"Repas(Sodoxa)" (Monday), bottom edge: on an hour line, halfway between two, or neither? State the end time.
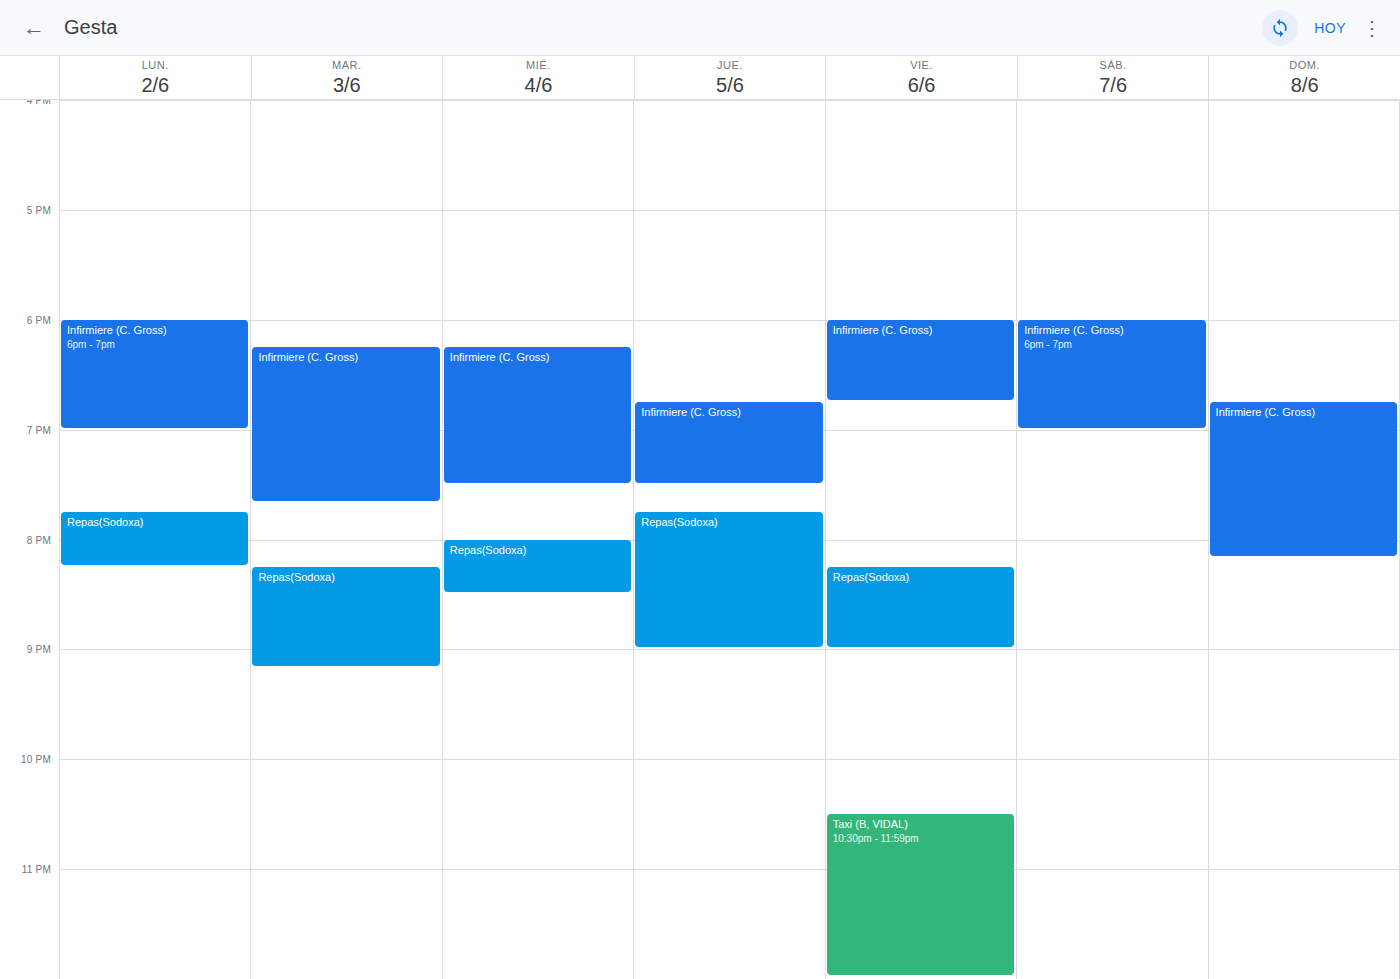
8:15 PM -- neither: a quarter of the way from the 8 PM line to the 9 PM line.